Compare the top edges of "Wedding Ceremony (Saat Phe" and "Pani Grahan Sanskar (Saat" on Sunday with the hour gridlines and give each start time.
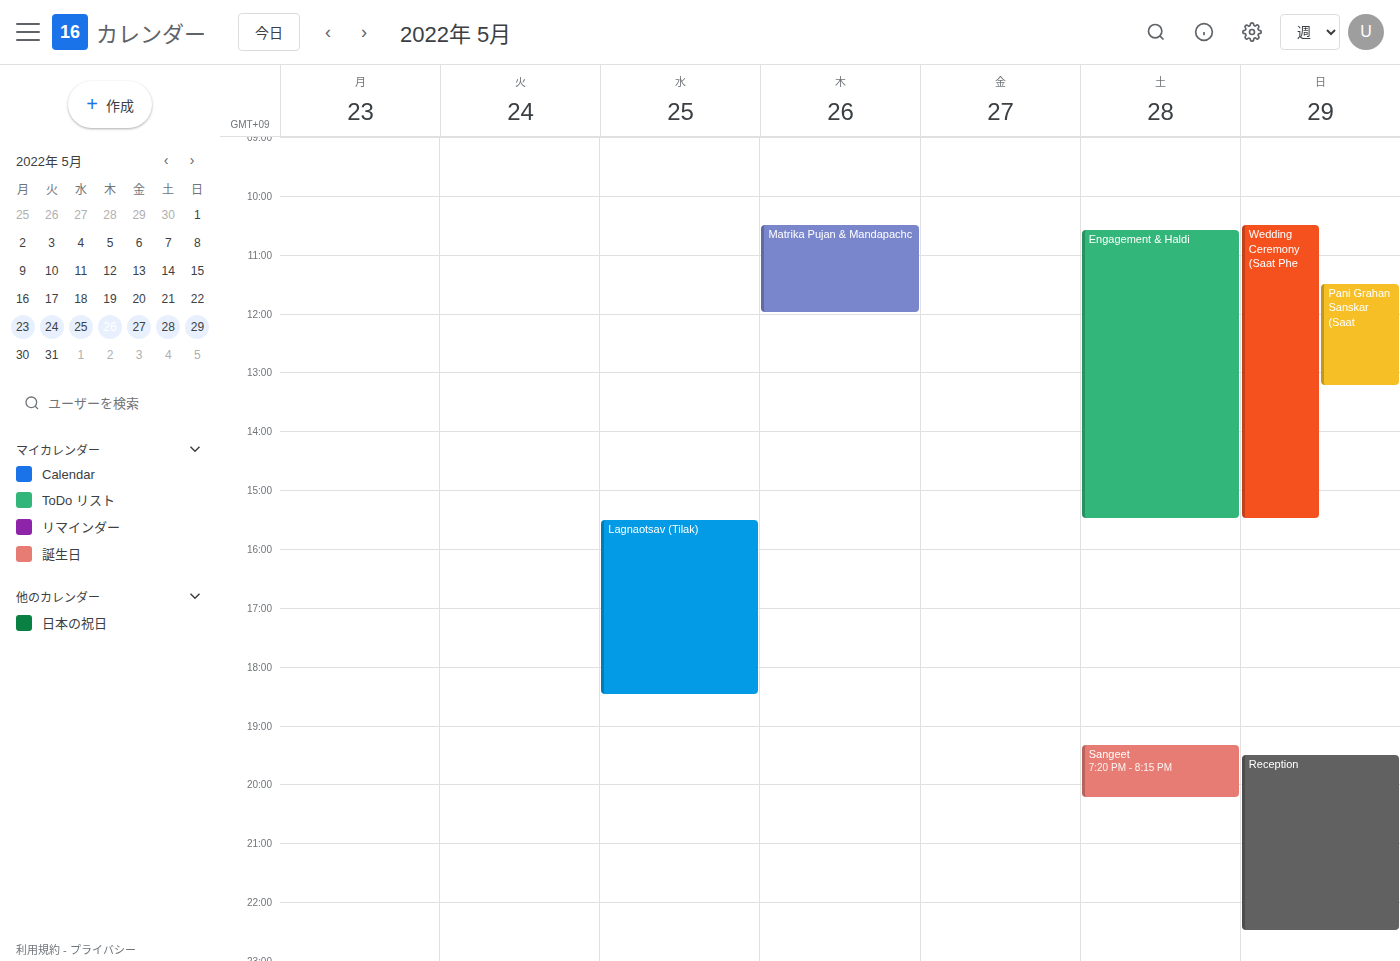
"Wedding Ceremony (Saat Phe": 10:30 AM, halfway between the 10 AM and 11 AM lines. "Pani Grahan Sanskar (Saat": 11:30 AM, halfway between the 11 AM and 12 PM lines.